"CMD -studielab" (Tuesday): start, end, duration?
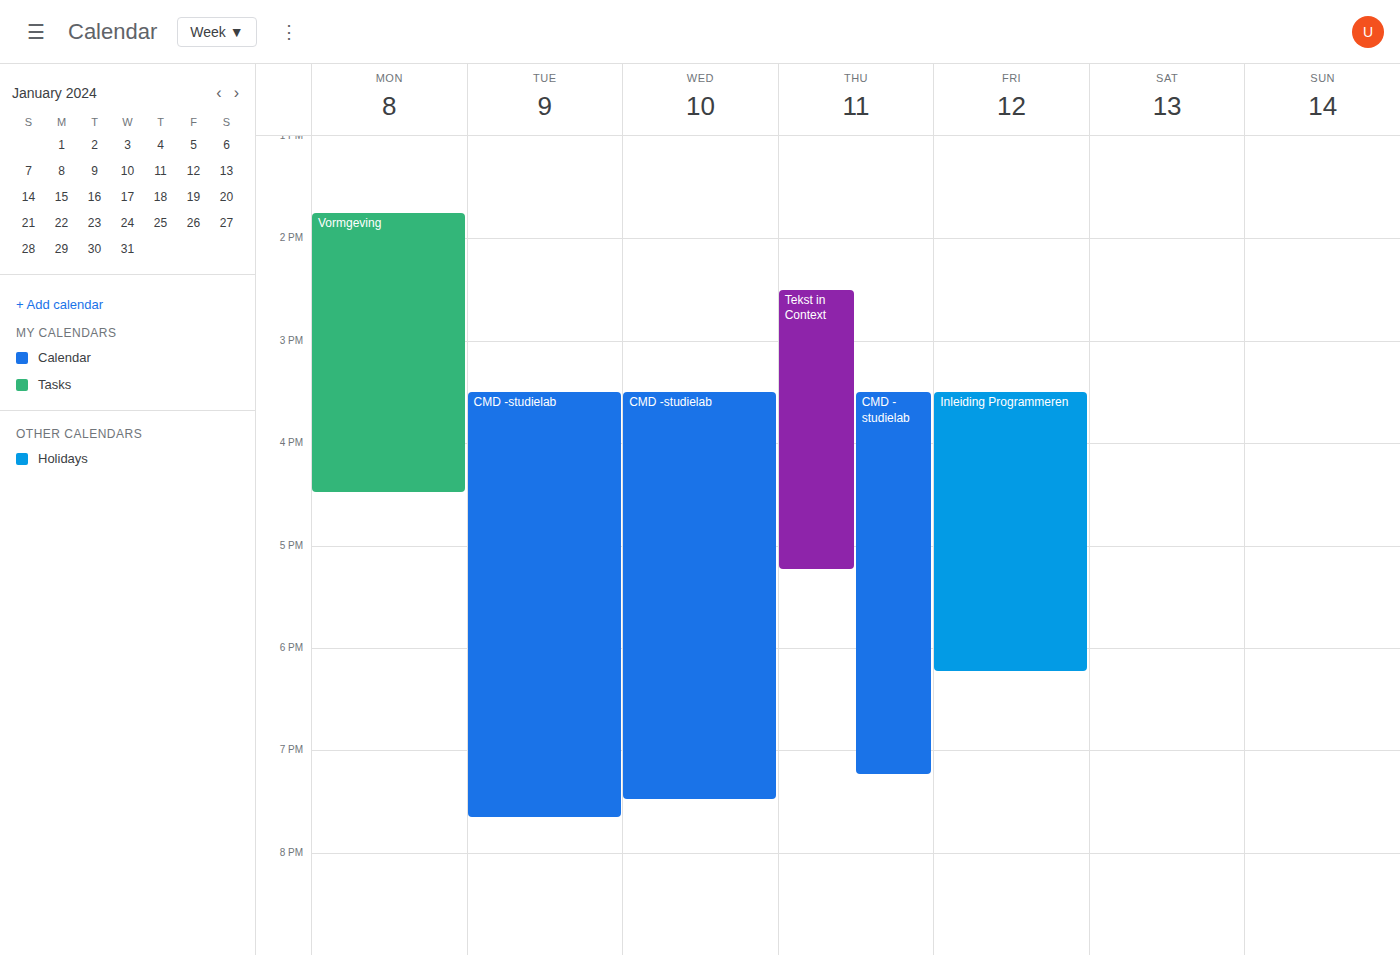
3:30 PM to 7:40 PM, 4 hours 10 minutes